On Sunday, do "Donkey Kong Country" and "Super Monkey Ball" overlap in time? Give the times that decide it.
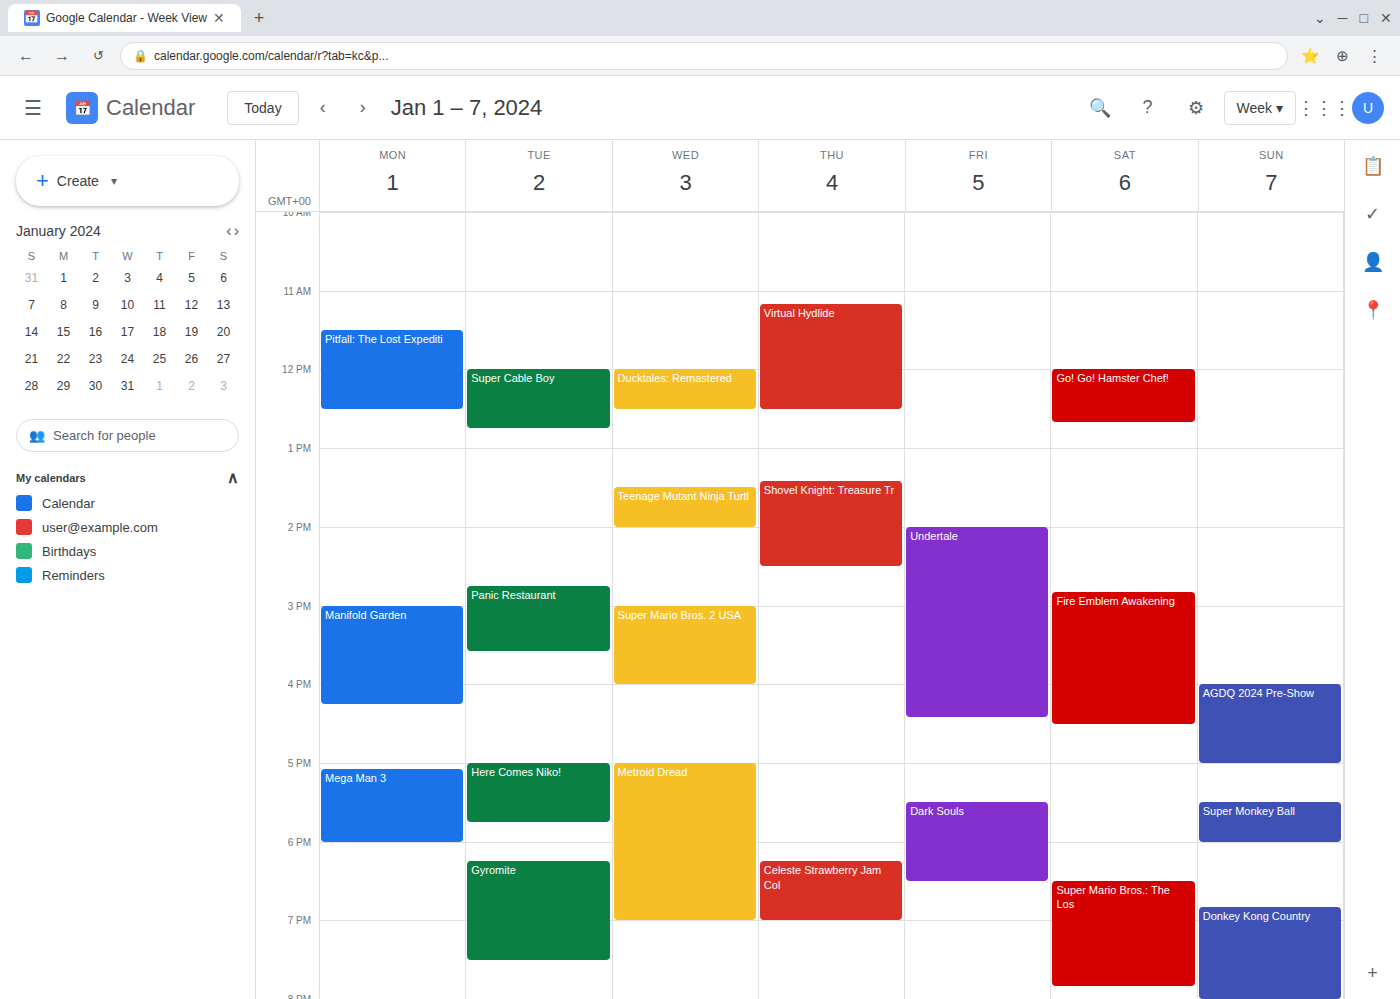
"Super Monkey Ball" ends at 6:00 PM and "Donkey Kong Country" starts at 6:50 PM -- no overlap.